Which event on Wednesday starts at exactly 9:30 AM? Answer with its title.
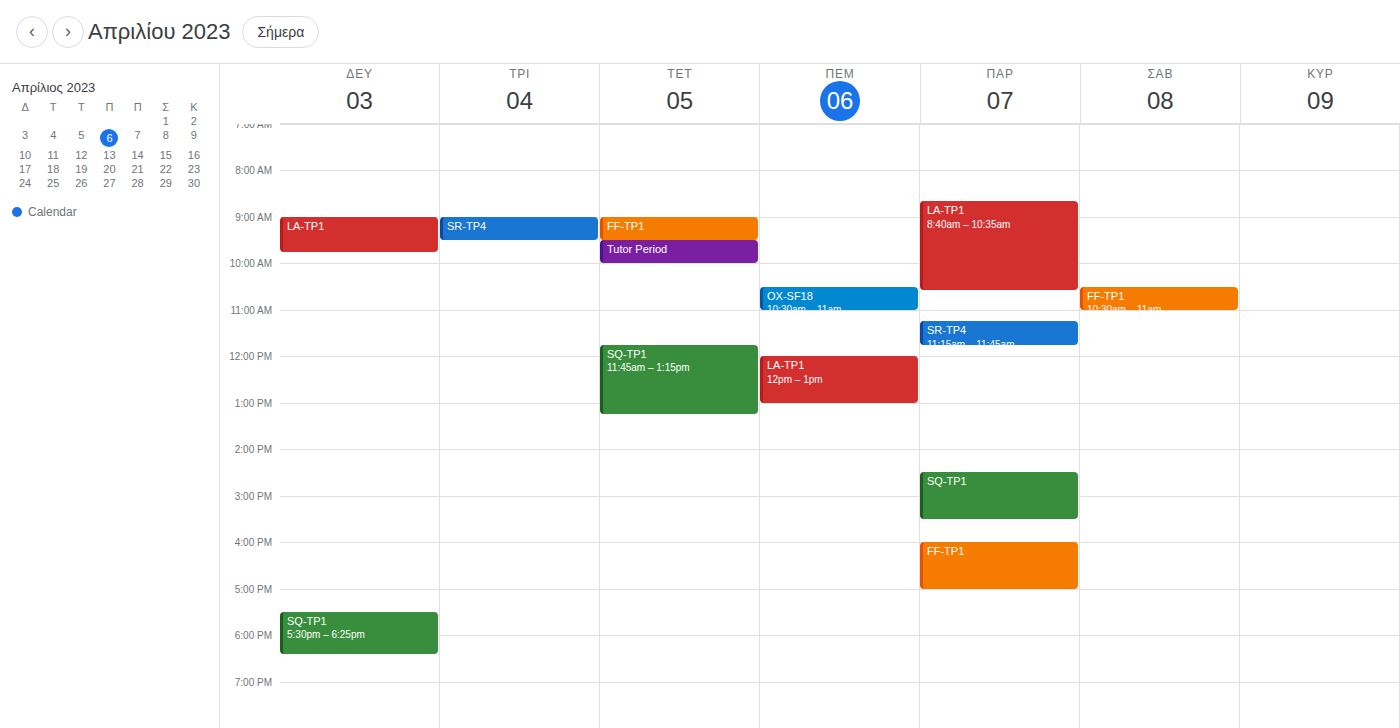
"Tutor Period"